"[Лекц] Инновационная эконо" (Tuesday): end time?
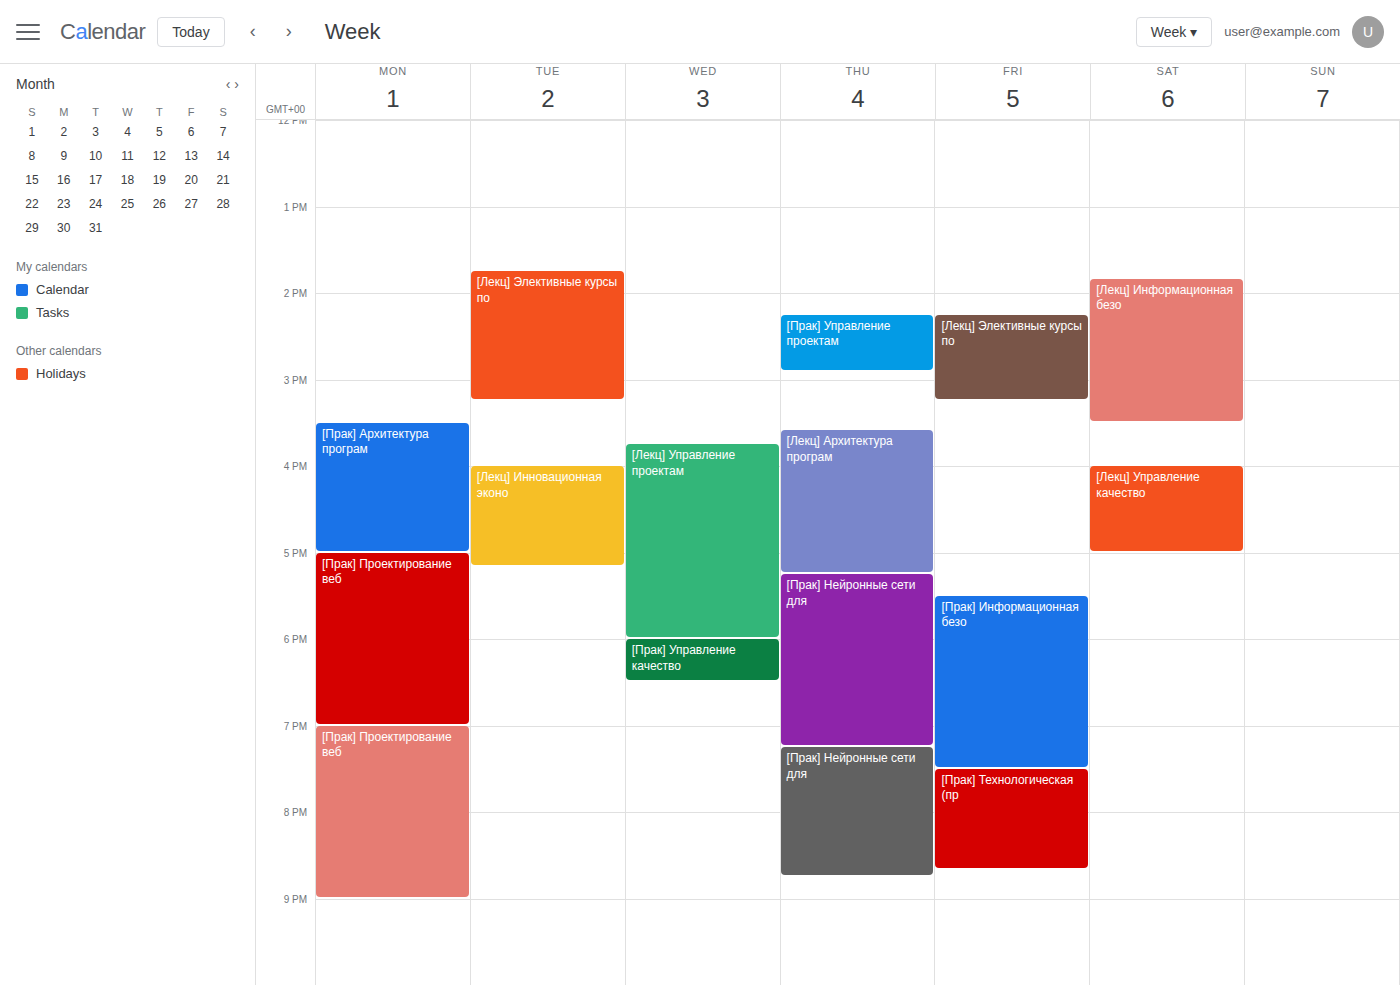
5:10 PM